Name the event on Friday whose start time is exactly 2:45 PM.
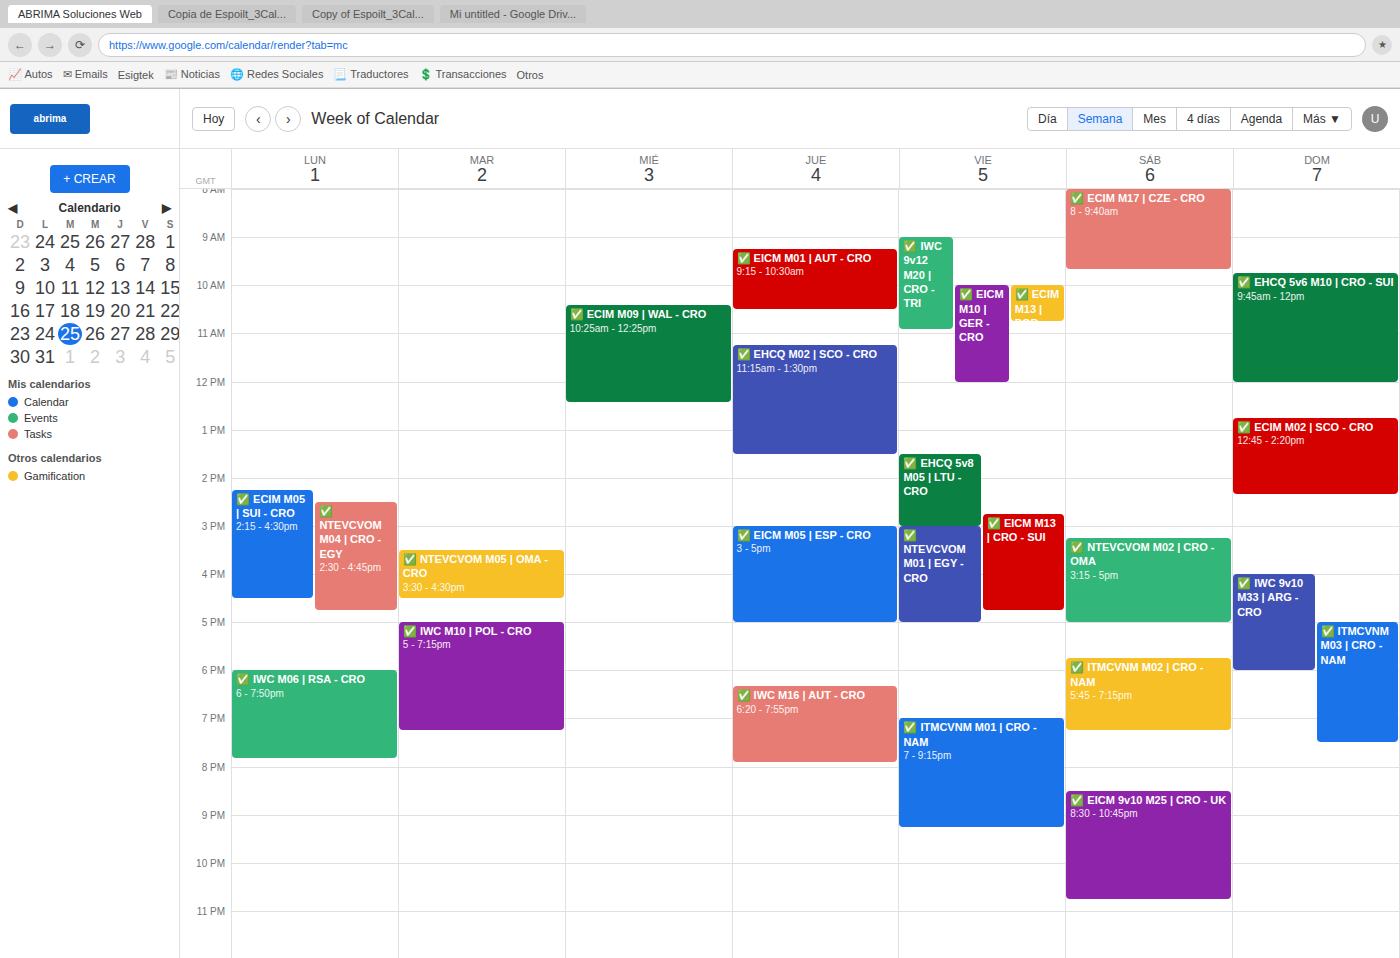
"✅ EICM M13 | CRO - SUI"